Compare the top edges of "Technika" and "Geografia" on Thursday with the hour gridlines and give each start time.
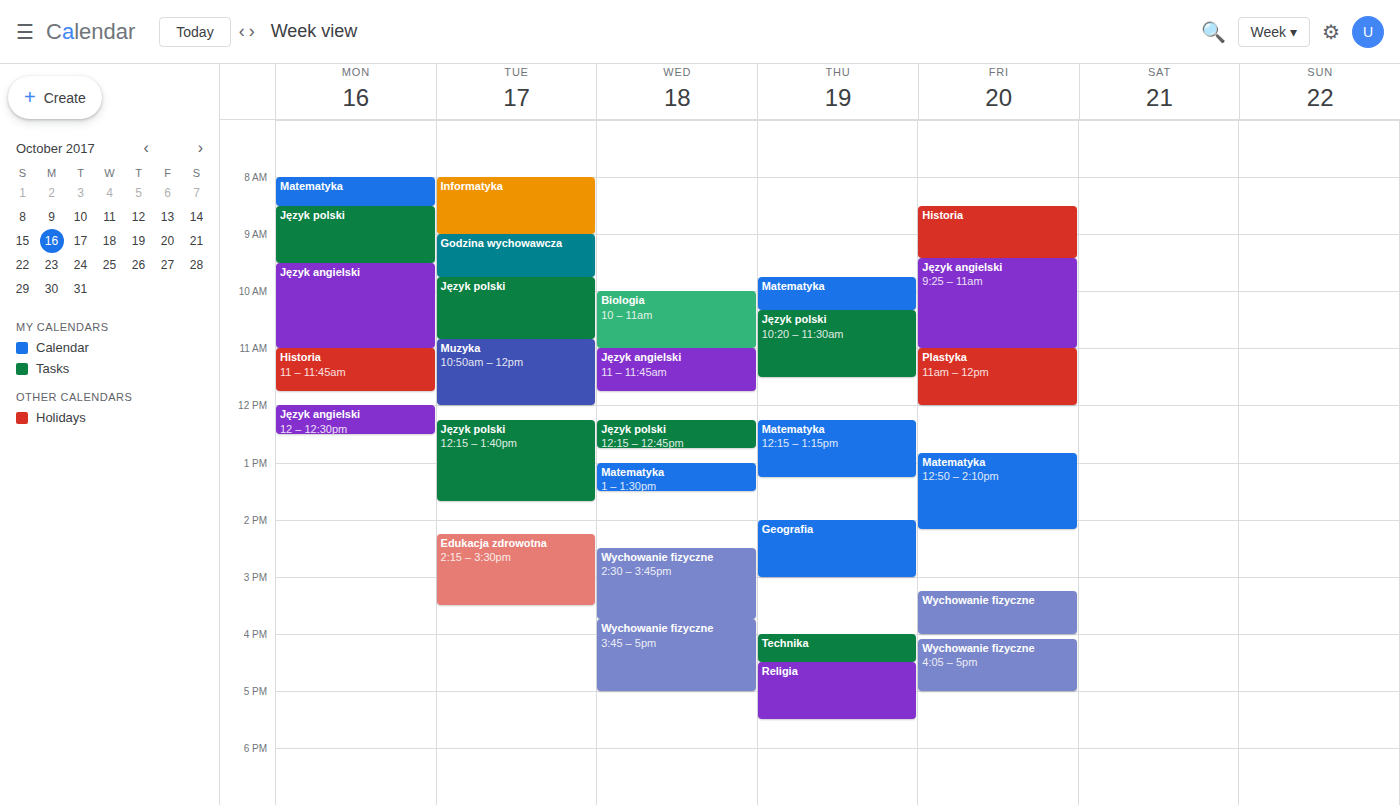
"Technika": 4:00 PM, exactly on the 4 PM line. "Geografia": 2:00 PM, exactly on the 2 PM line.